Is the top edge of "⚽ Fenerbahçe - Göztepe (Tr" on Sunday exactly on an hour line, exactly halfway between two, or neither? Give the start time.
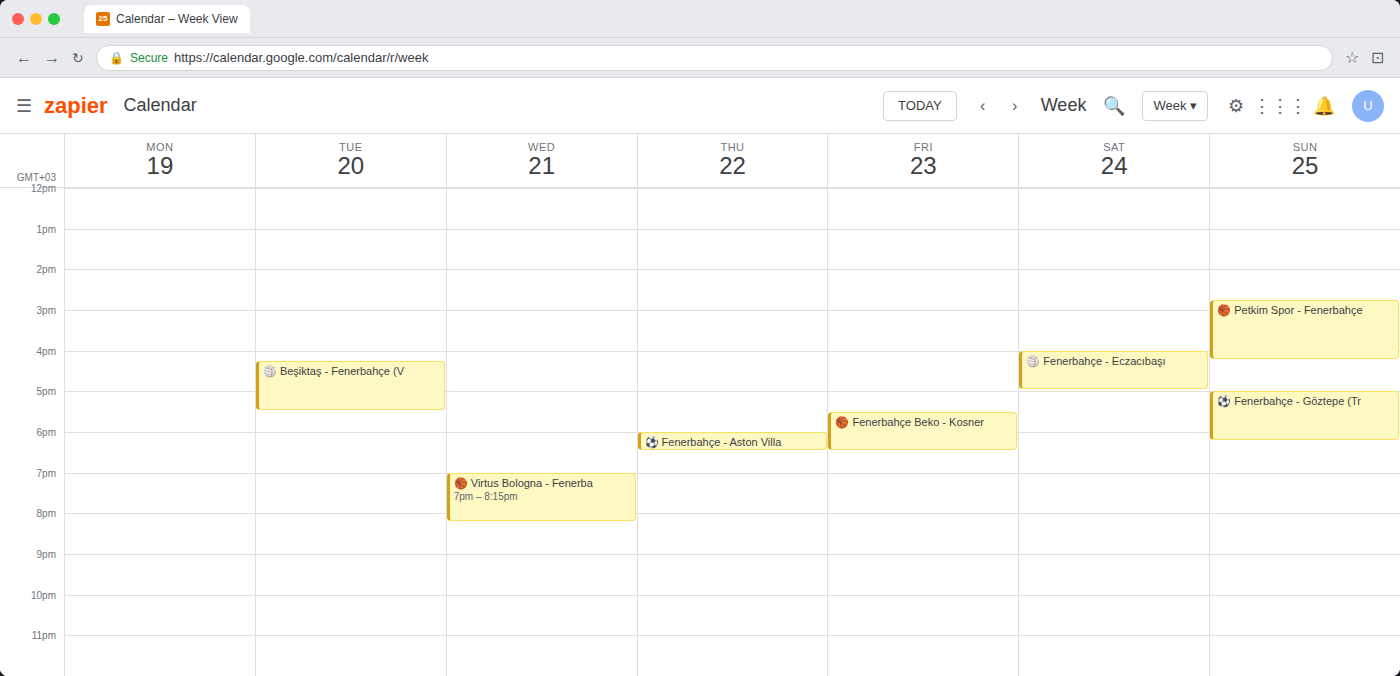
17:00 -- exactly on the 17:00 line.